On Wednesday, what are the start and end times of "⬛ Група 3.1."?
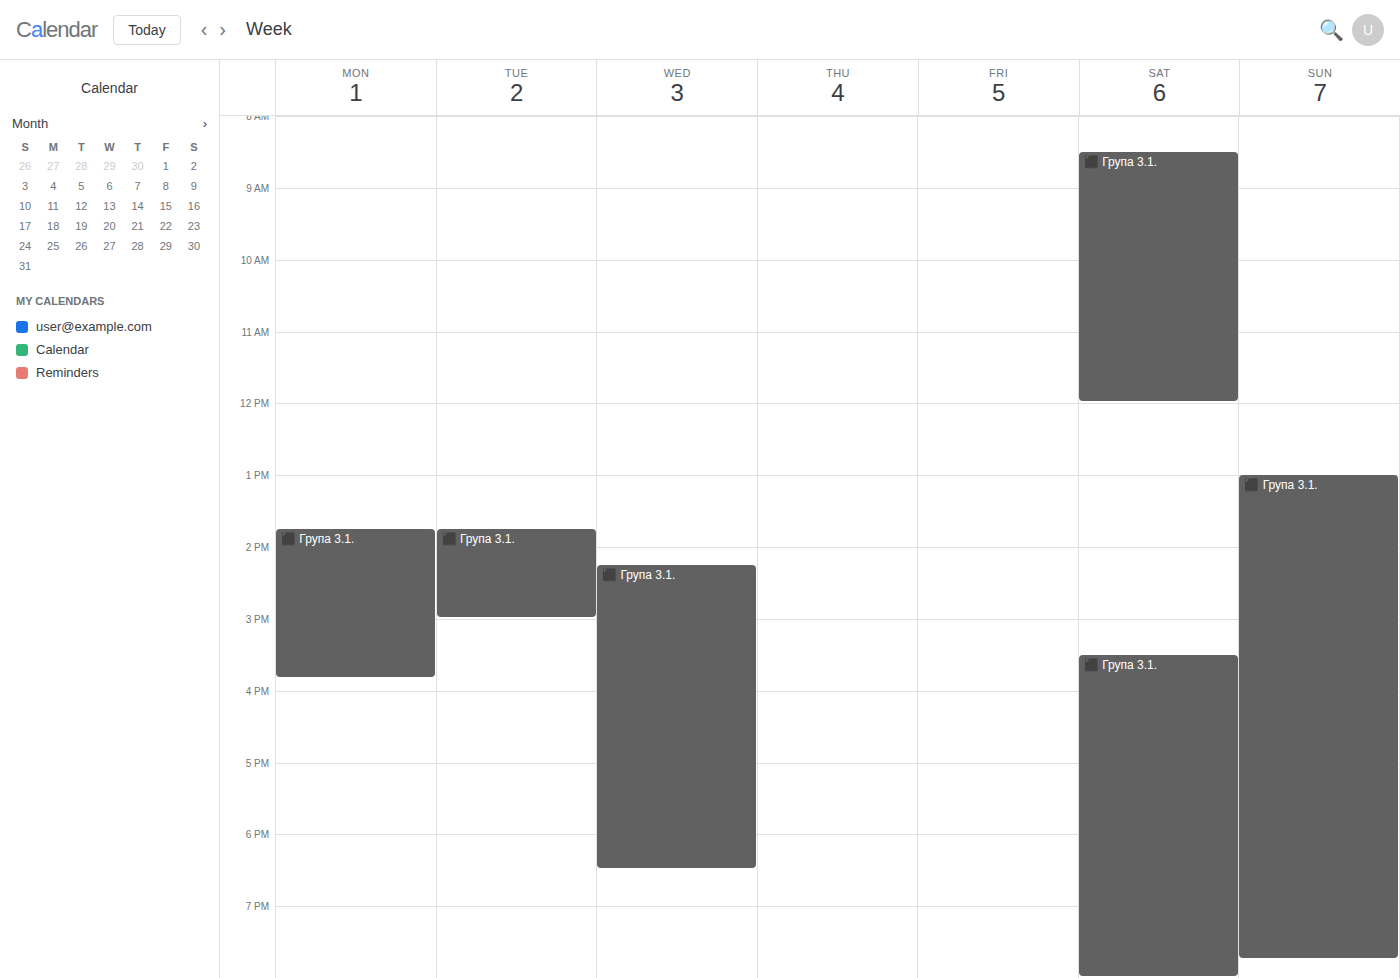
2:15 PM to 6:30 PM